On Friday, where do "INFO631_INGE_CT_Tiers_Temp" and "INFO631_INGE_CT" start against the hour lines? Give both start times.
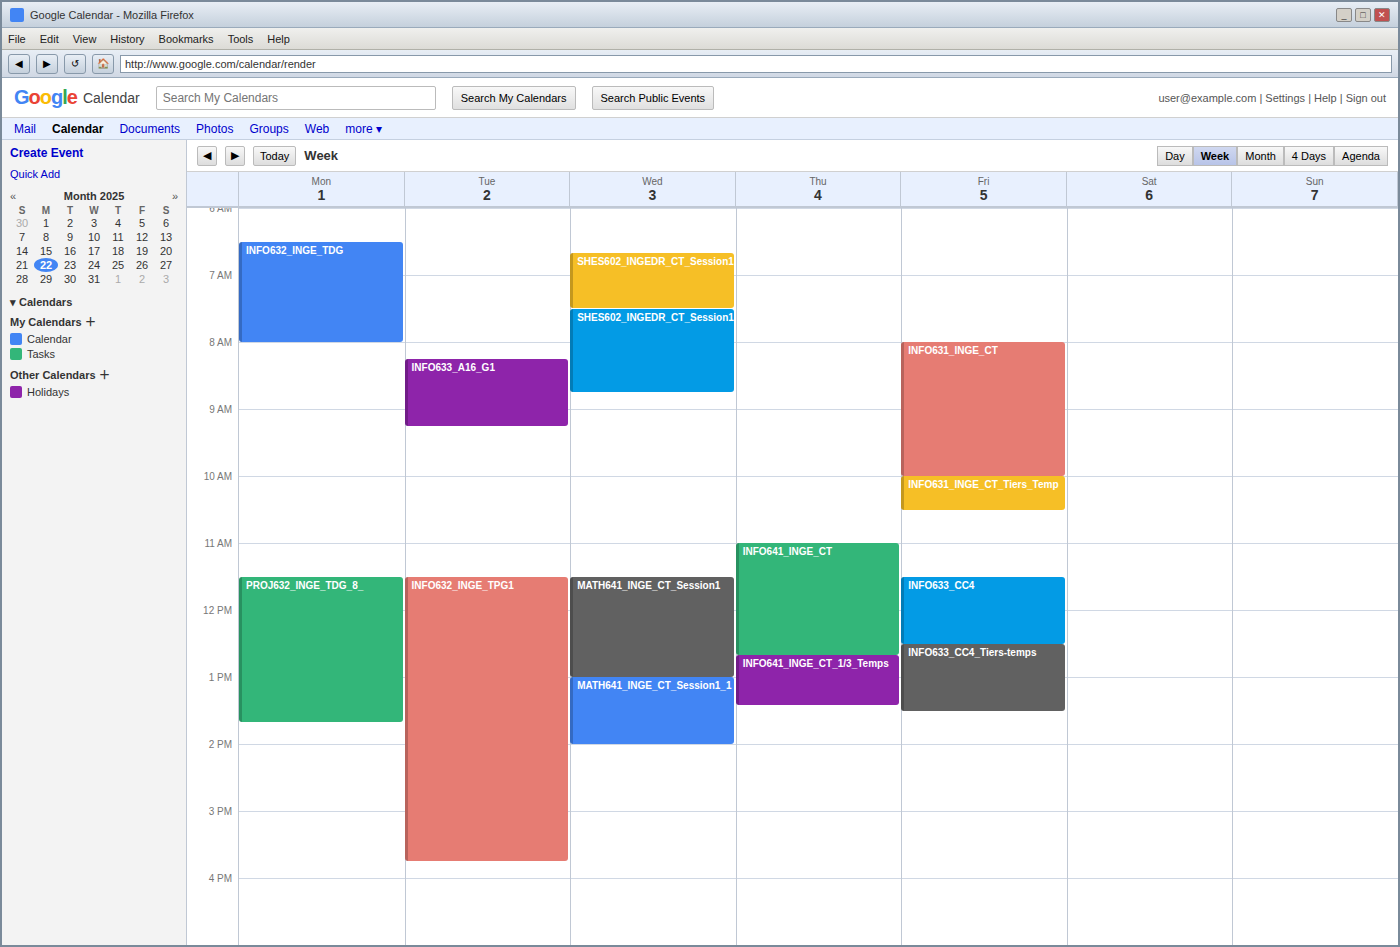
"INFO631_INGE_CT_Tiers_Temp": 10:00 AM, exactly on the 10 AM line. "INFO631_INGE_CT": 8:00 AM, exactly on the 8 AM line.